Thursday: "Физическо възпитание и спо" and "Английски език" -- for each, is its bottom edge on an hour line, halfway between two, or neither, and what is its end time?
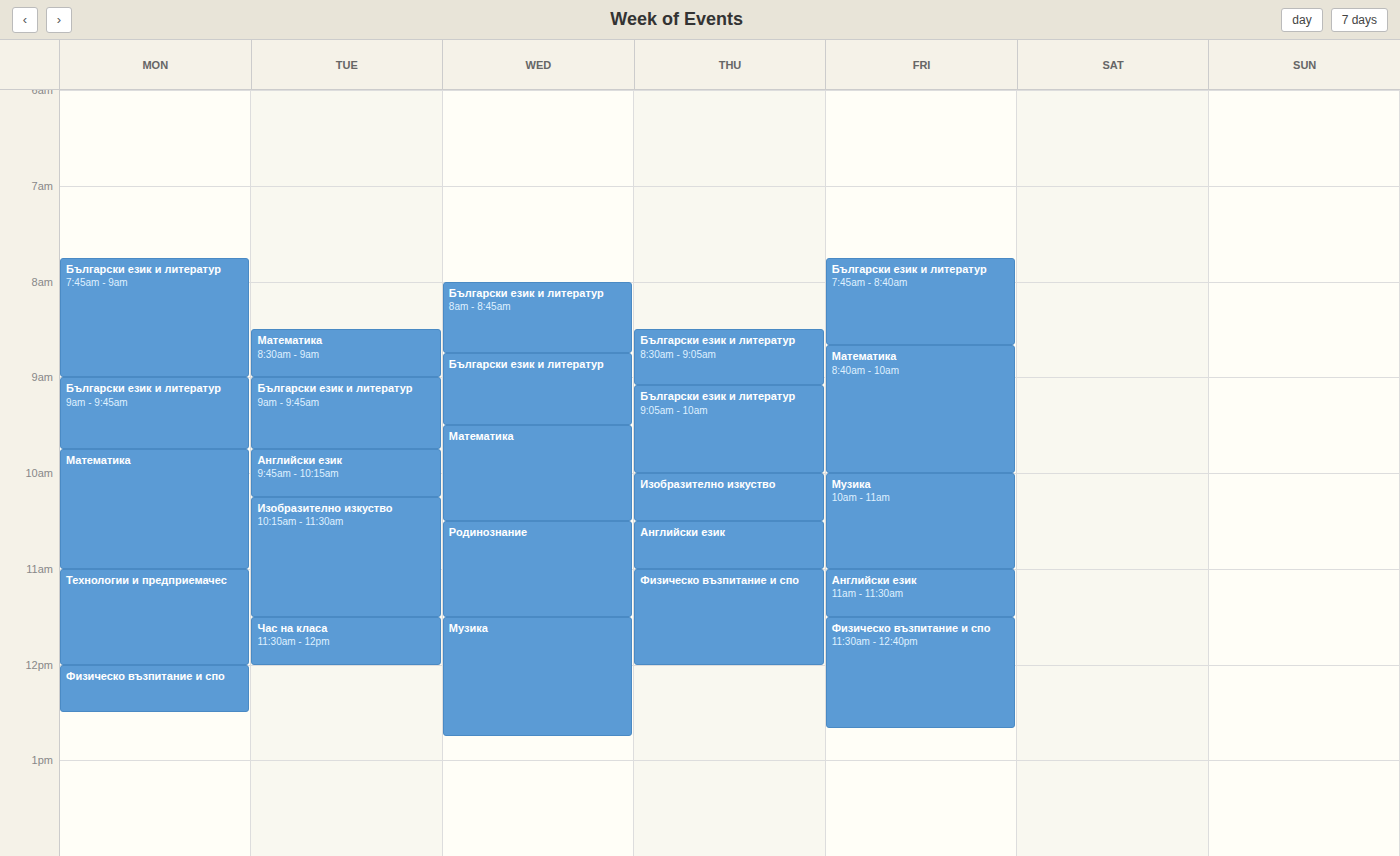
"Физическо възпитание и спо": 12:00, exactly on the 12:00 line. "Английски език": 11:00, exactly on the 11:00 line.